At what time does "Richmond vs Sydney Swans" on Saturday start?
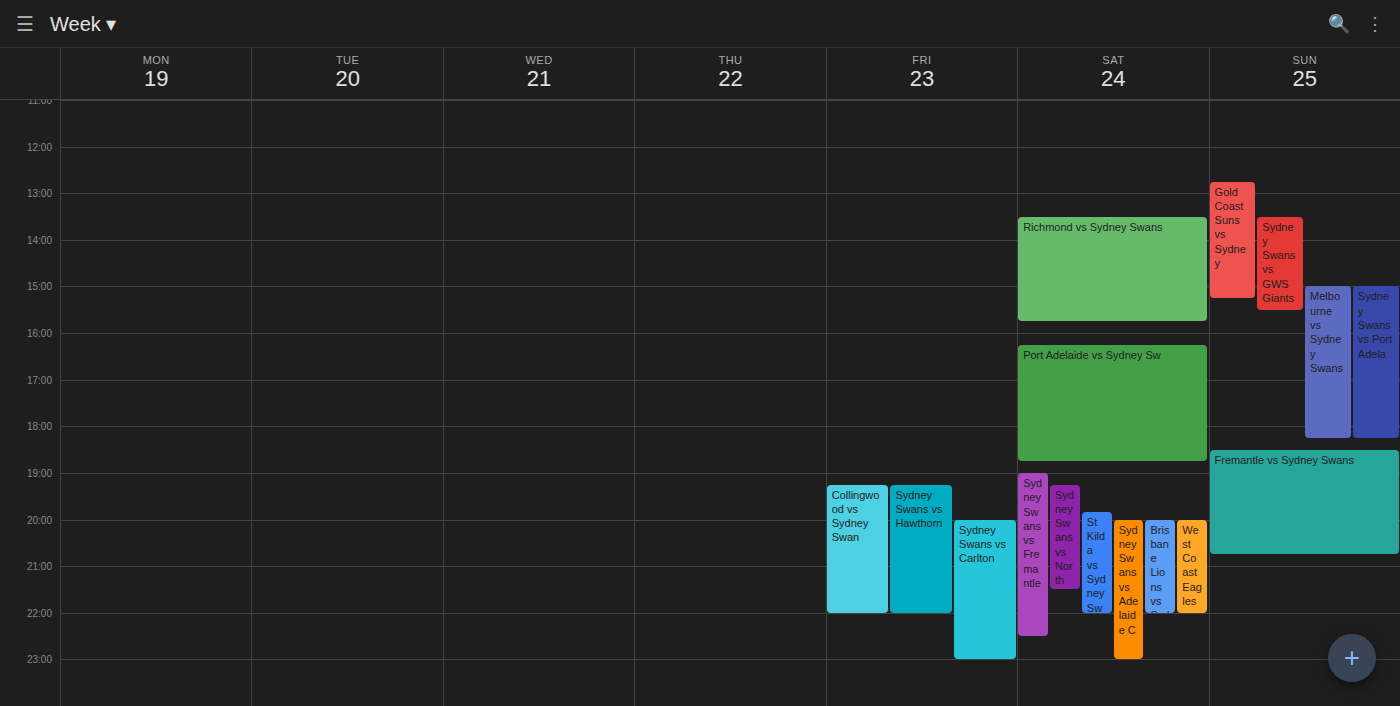
1:30 PM